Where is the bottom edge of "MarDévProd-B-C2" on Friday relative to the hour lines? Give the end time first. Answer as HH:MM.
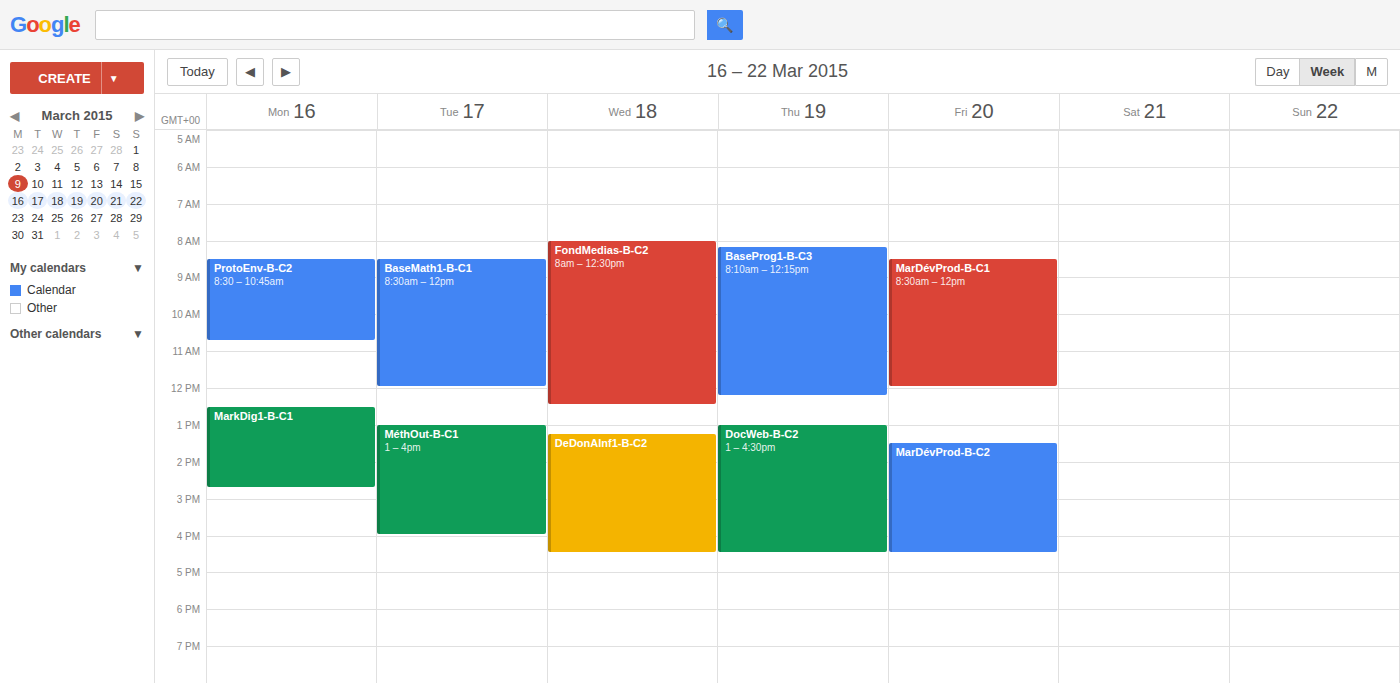
16:30 -- halfway between the 16:00 and 17:00 lines.